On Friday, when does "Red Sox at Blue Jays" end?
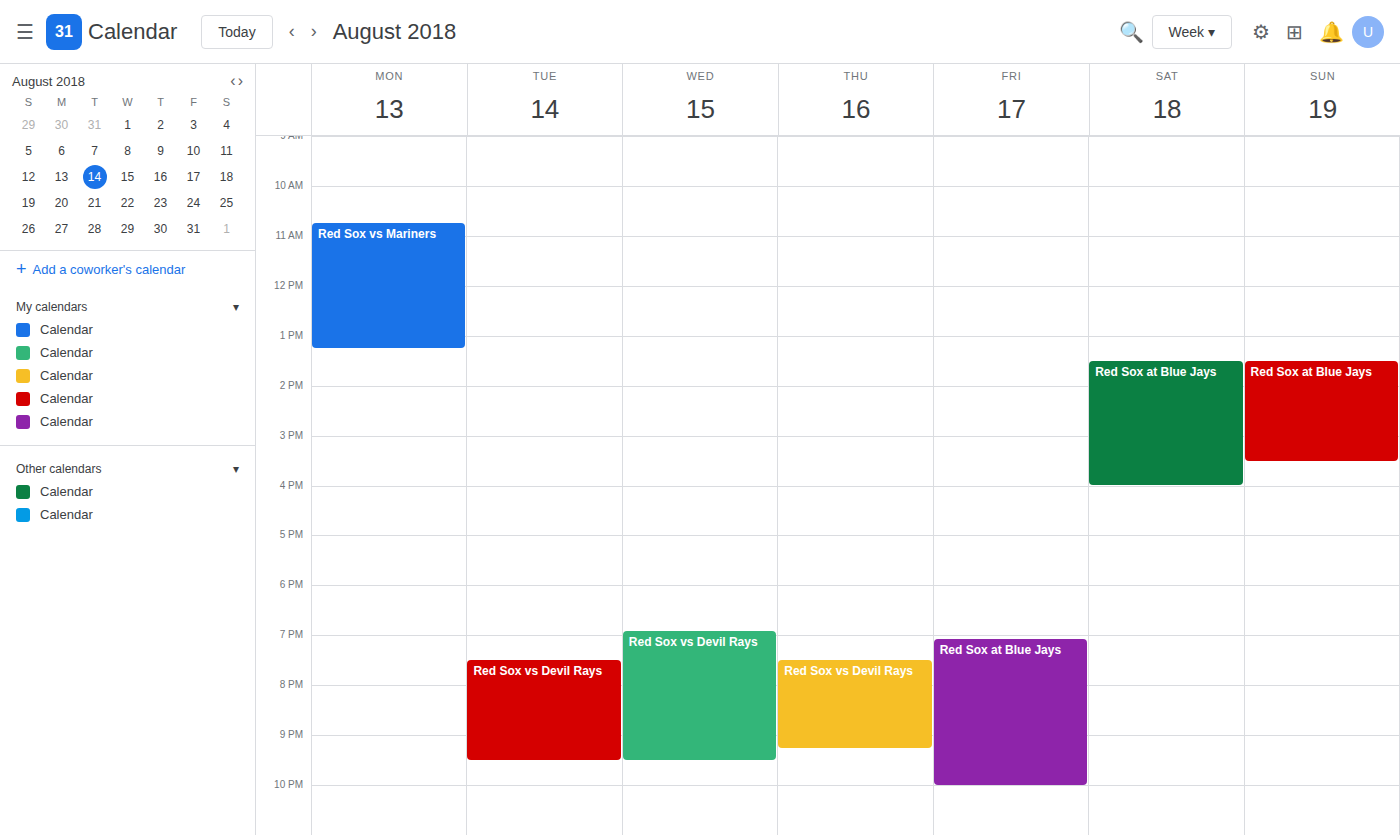
10:00 PM